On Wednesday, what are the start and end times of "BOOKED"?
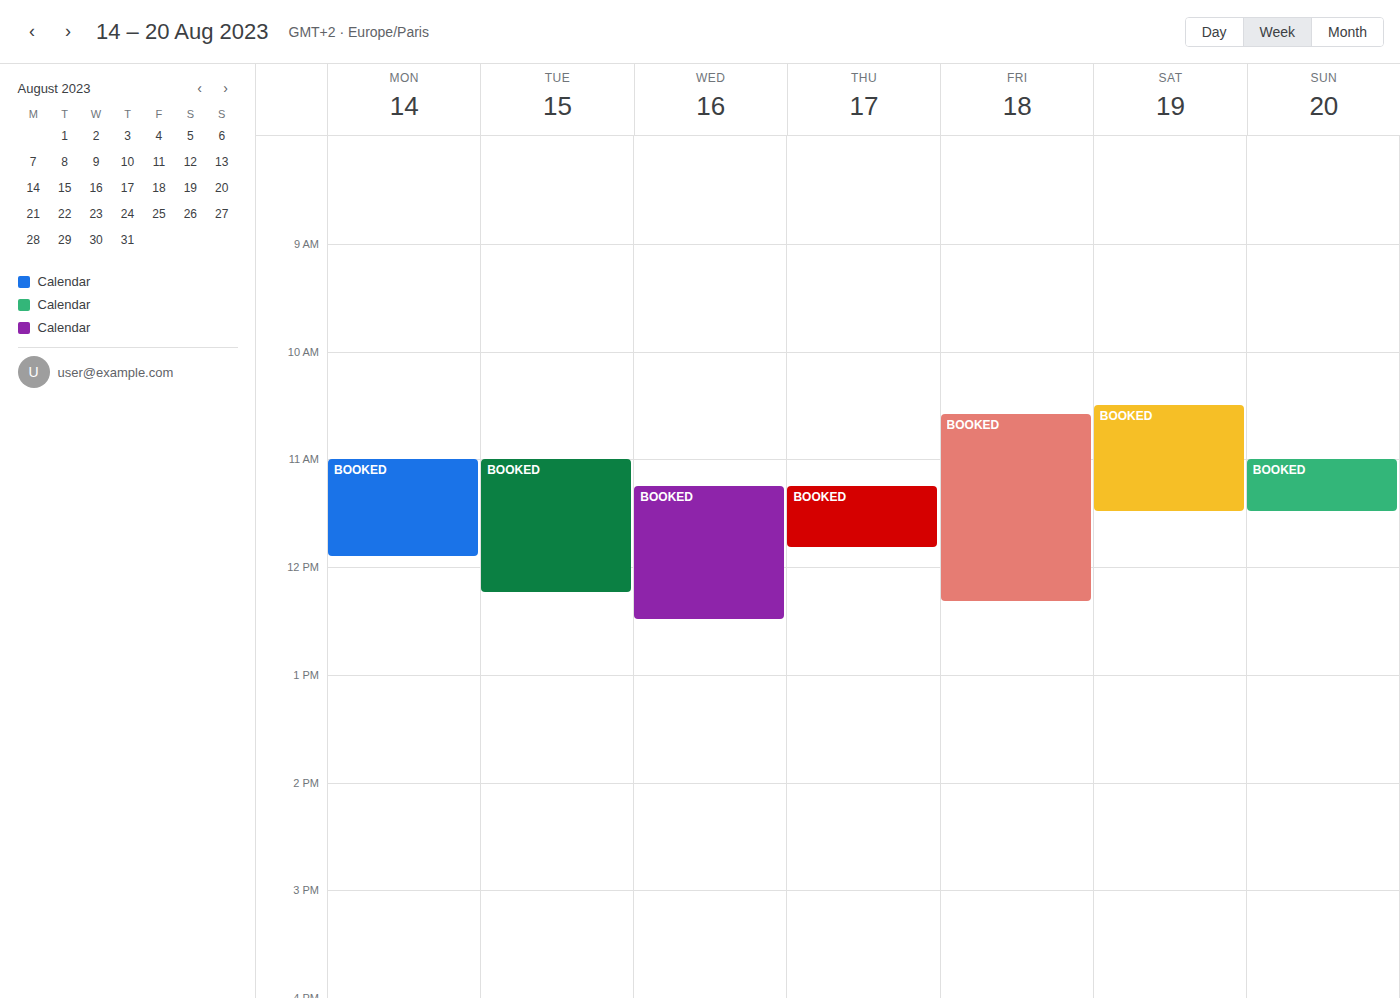
11:15 AM to 12:30 PM